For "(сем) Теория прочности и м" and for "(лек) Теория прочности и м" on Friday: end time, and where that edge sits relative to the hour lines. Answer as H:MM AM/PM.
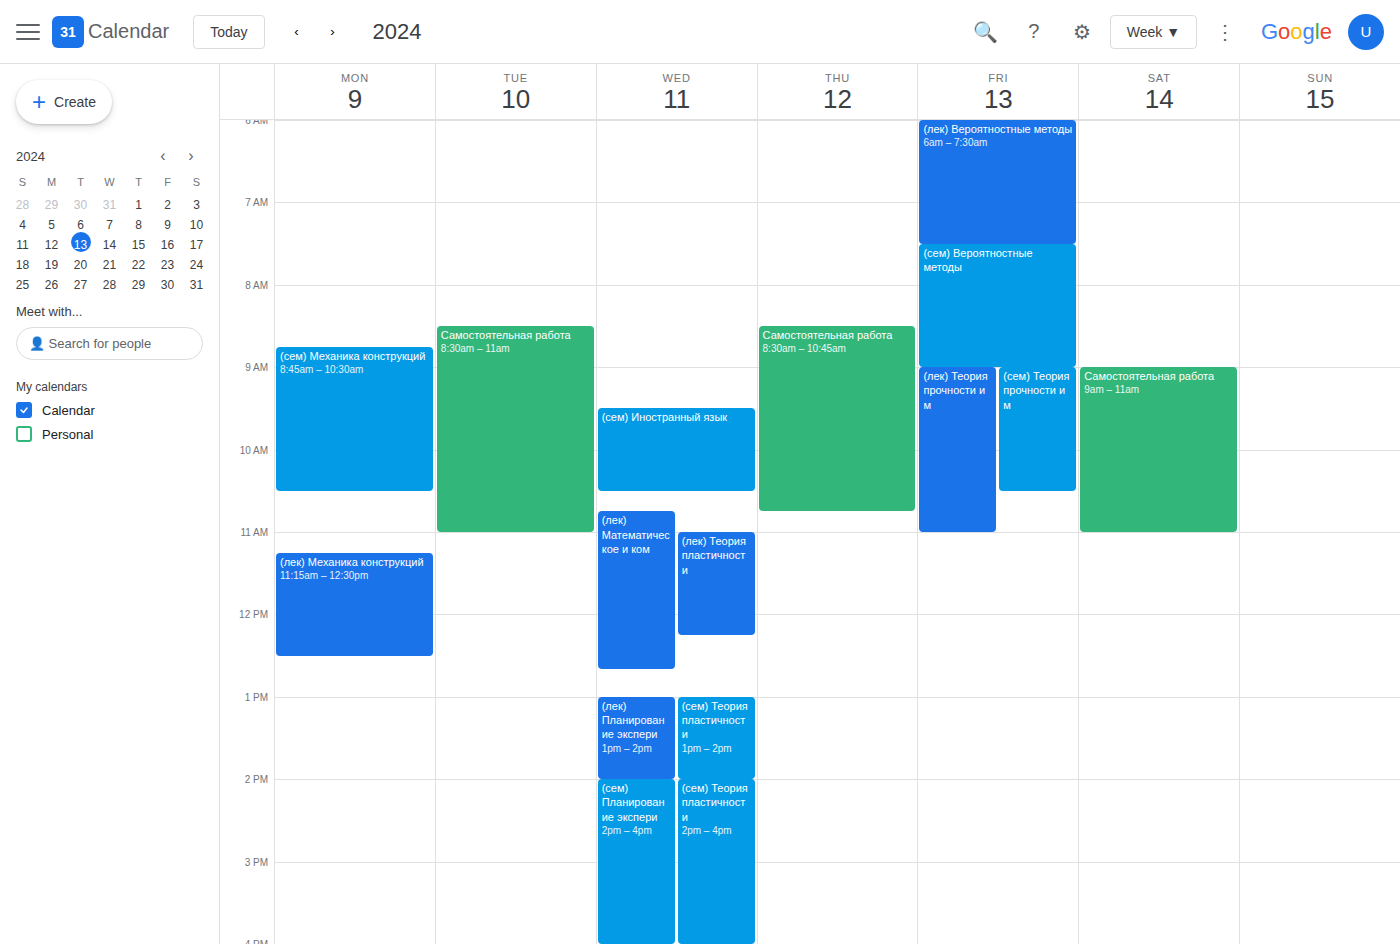
"(сем) Теория прочности и м": 10:30 AM, halfway between the 10 AM and 11 AM lines. "(лек) Теория прочности и м": 11:00 AM, exactly on the 11 AM line.